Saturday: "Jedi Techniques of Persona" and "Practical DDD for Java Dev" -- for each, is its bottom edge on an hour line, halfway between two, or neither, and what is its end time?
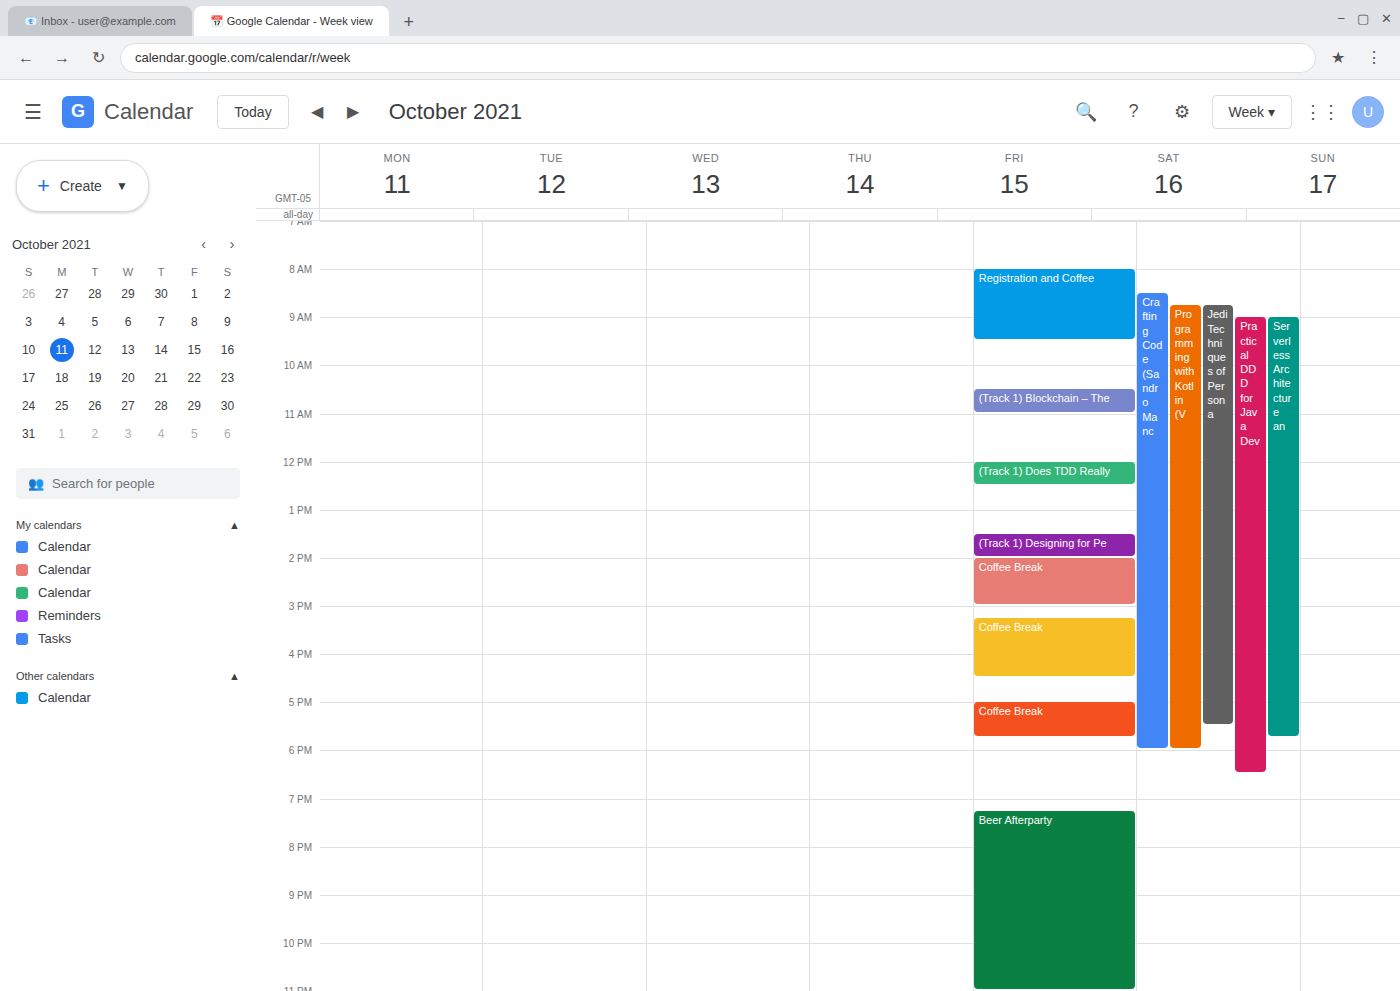
"Jedi Techniques of Persona": 5:30 PM, halfway between the 5 PM and 6 PM lines. "Practical DDD for Java Dev": 6:30 PM, halfway between the 6 PM and 7 PM lines.